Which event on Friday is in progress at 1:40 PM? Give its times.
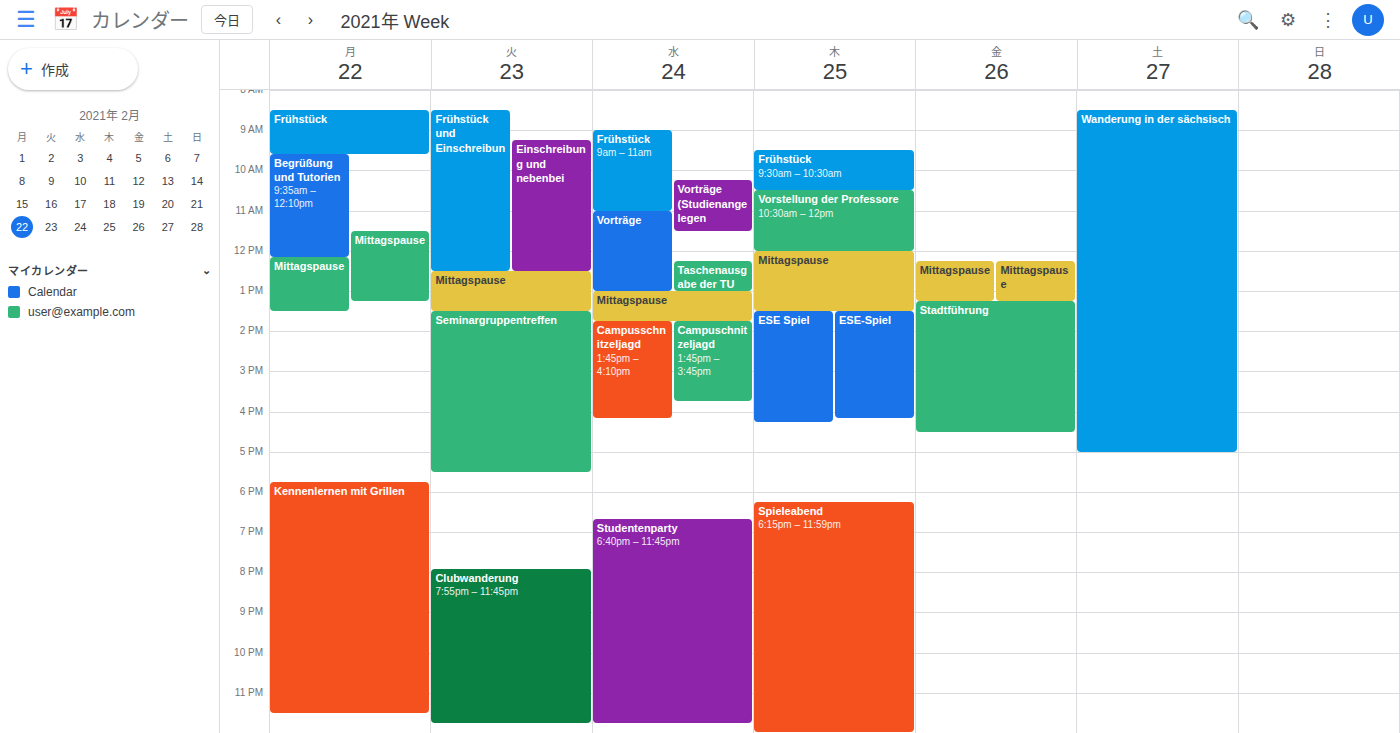
"Stadtführung", 1:15 PM to 4:30 PM